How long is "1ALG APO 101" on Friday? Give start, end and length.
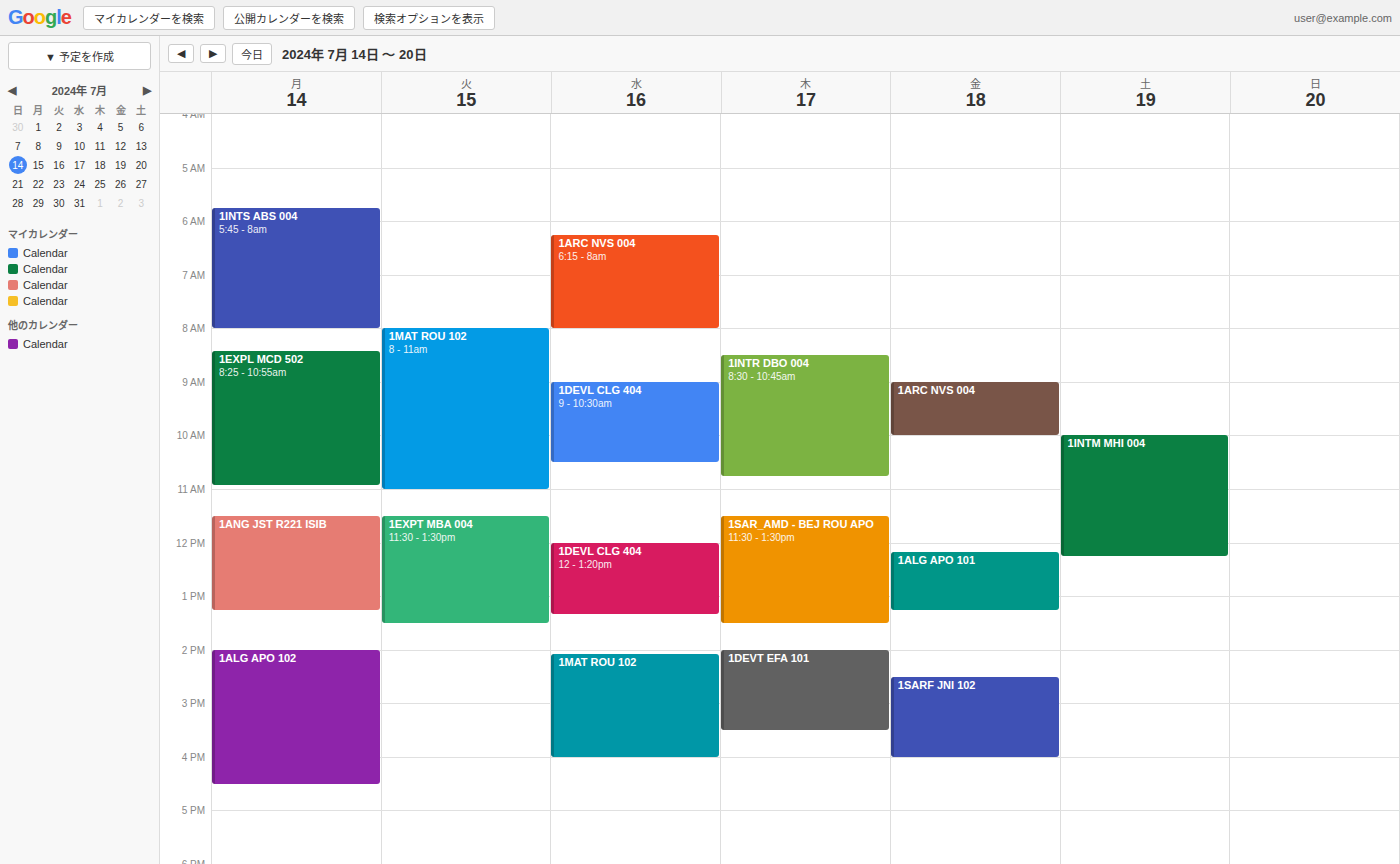
12:10 PM to 1:15 PM, 1 hour 5 minutes